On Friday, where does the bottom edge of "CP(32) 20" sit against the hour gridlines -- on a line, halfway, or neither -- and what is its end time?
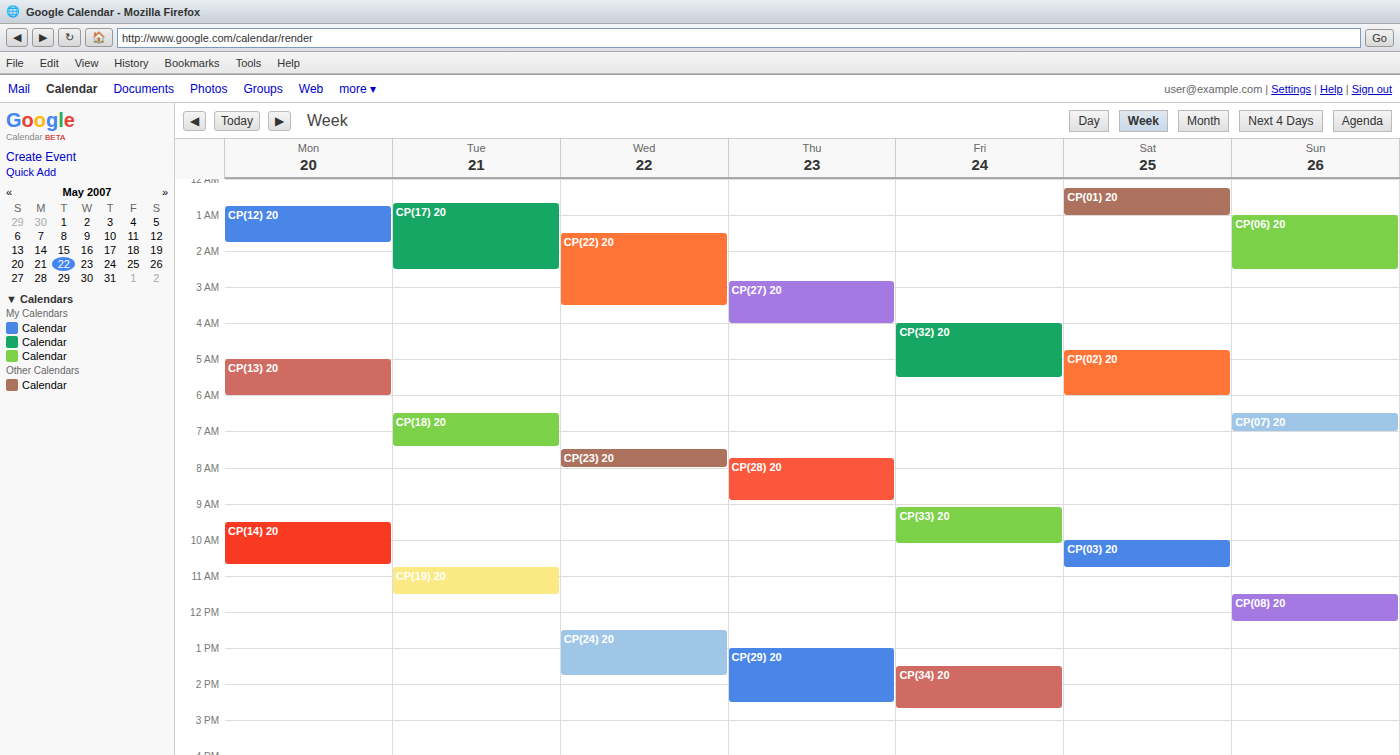
5:30 AM -- halfway between the 5 AM and 6 AM lines.